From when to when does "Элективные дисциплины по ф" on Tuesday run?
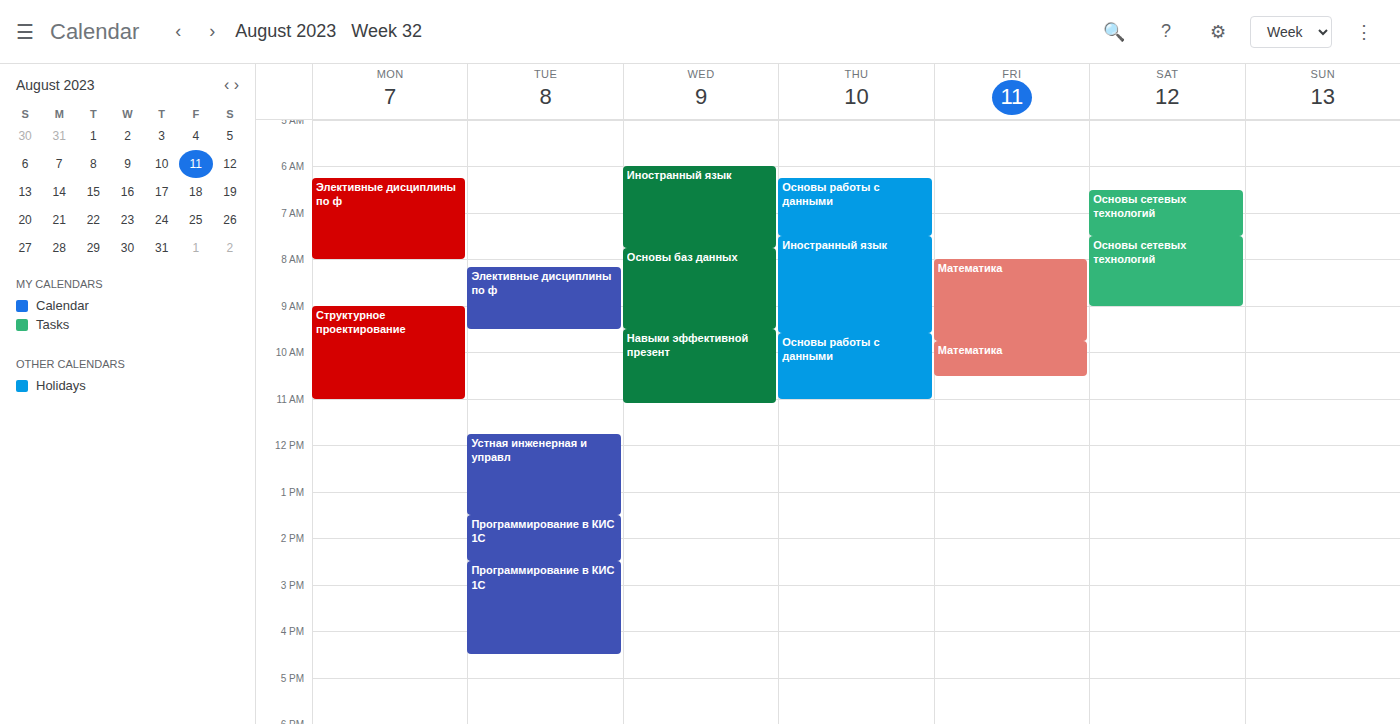
8:10 AM to 9:30 AM